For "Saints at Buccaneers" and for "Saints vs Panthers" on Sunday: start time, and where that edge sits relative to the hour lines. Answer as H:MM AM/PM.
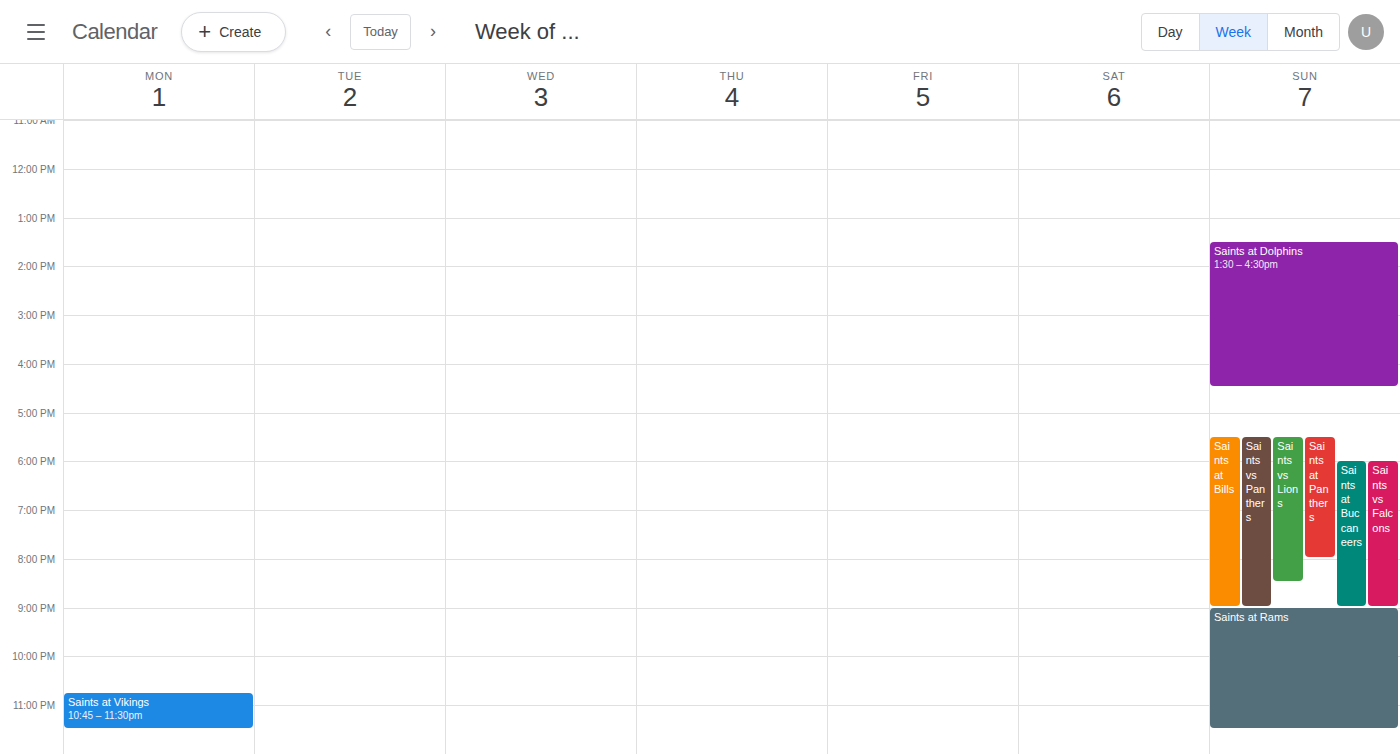
"Saints at Buccaneers": 6:00 PM, exactly on the 6 PM line. "Saints vs Panthers": 5:30 PM, halfway between the 5 PM and 6 PM lines.